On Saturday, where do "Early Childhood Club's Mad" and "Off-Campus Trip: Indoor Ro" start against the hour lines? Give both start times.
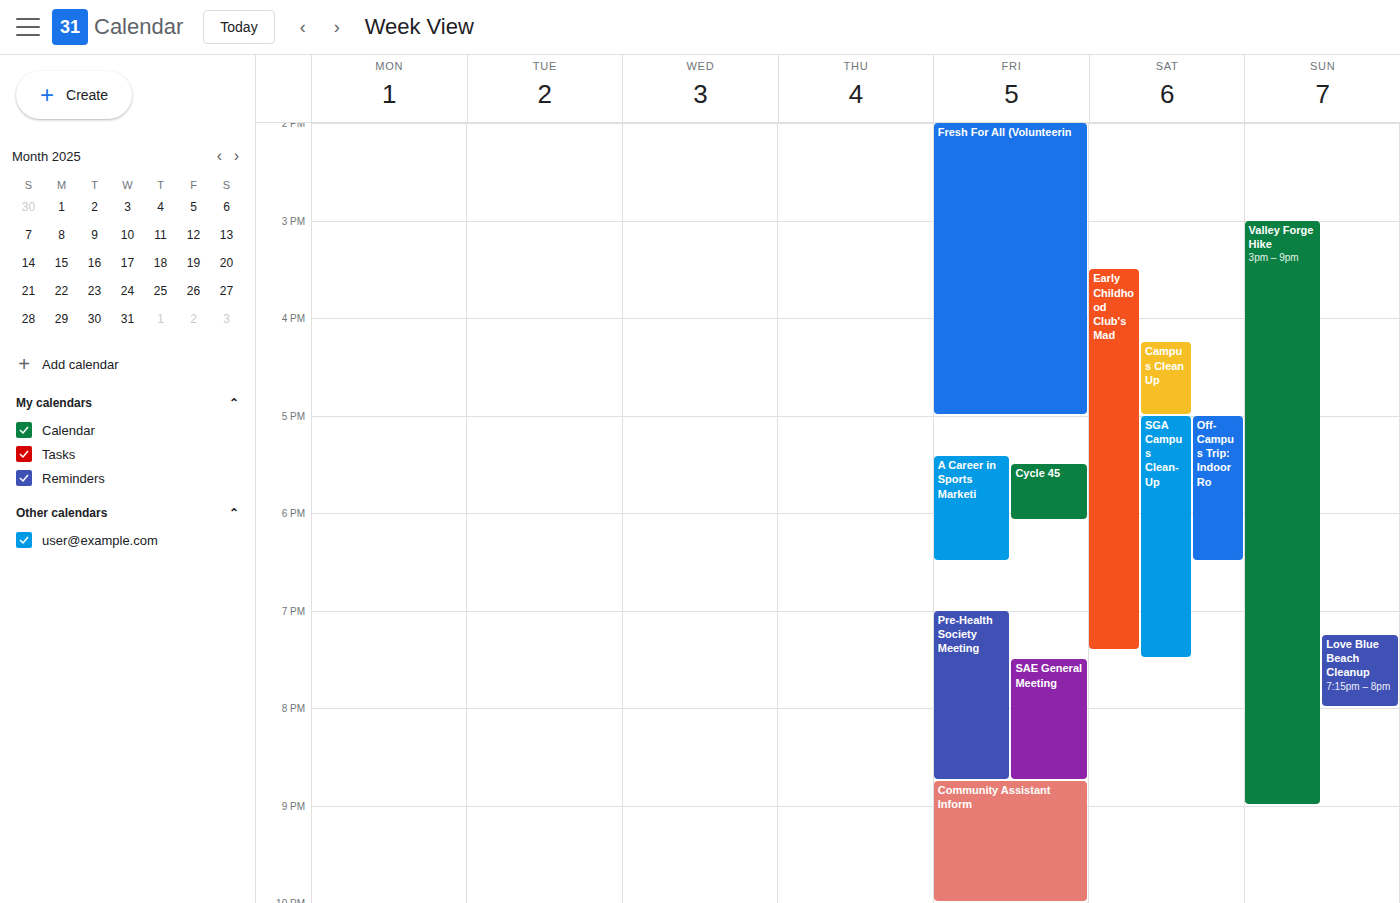
"Early Childhood Club's Mad": 3:30 PM, halfway between the 3 PM and 4 PM lines. "Off-Campus Trip: Indoor Ro": 5:00 PM, exactly on the 5 PM line.